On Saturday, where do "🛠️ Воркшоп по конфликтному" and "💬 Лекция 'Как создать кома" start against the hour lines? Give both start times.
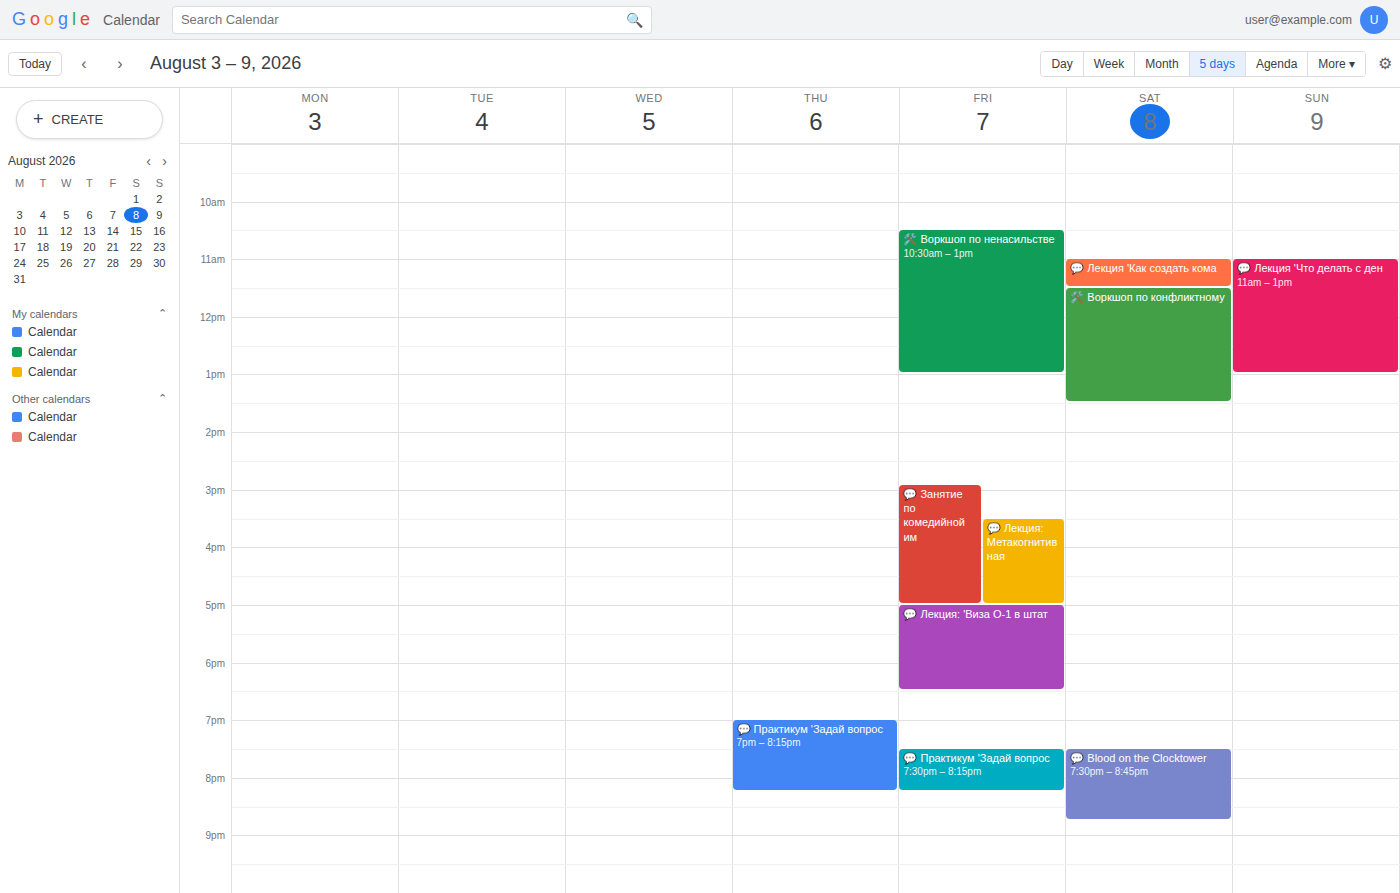
"🛠️ Воркшоп по конфликтному": 11:30 AM, halfway between the 11 AM and 12 PM lines. "💬 Лекция 'Как создать кома": 11:00 AM, exactly on the 11 AM line.